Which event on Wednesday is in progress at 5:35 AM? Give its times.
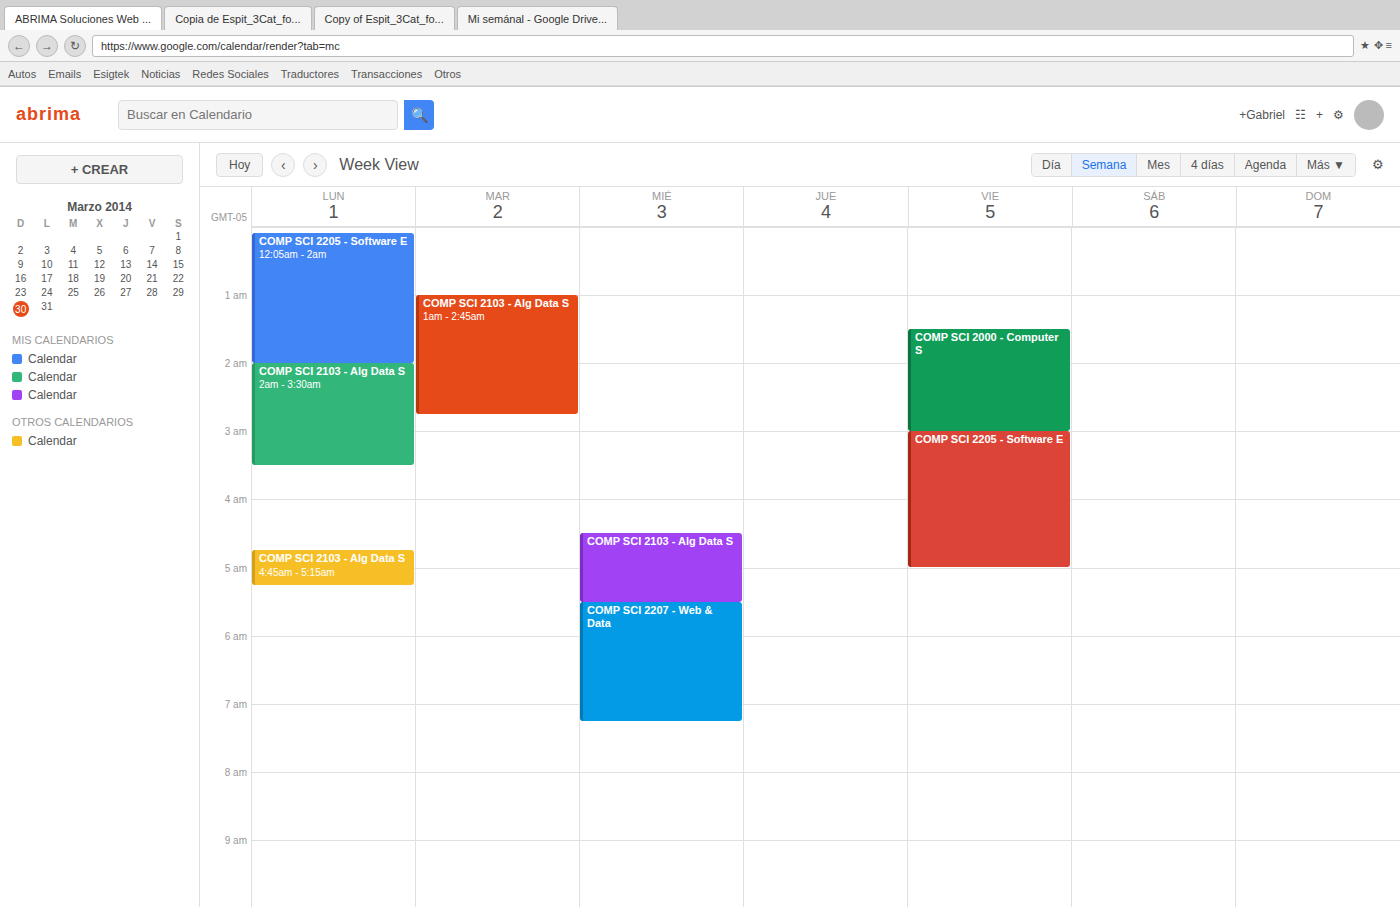
"COMP SCI 2207 - Web & Data", 5:30 AM to 7:15 AM